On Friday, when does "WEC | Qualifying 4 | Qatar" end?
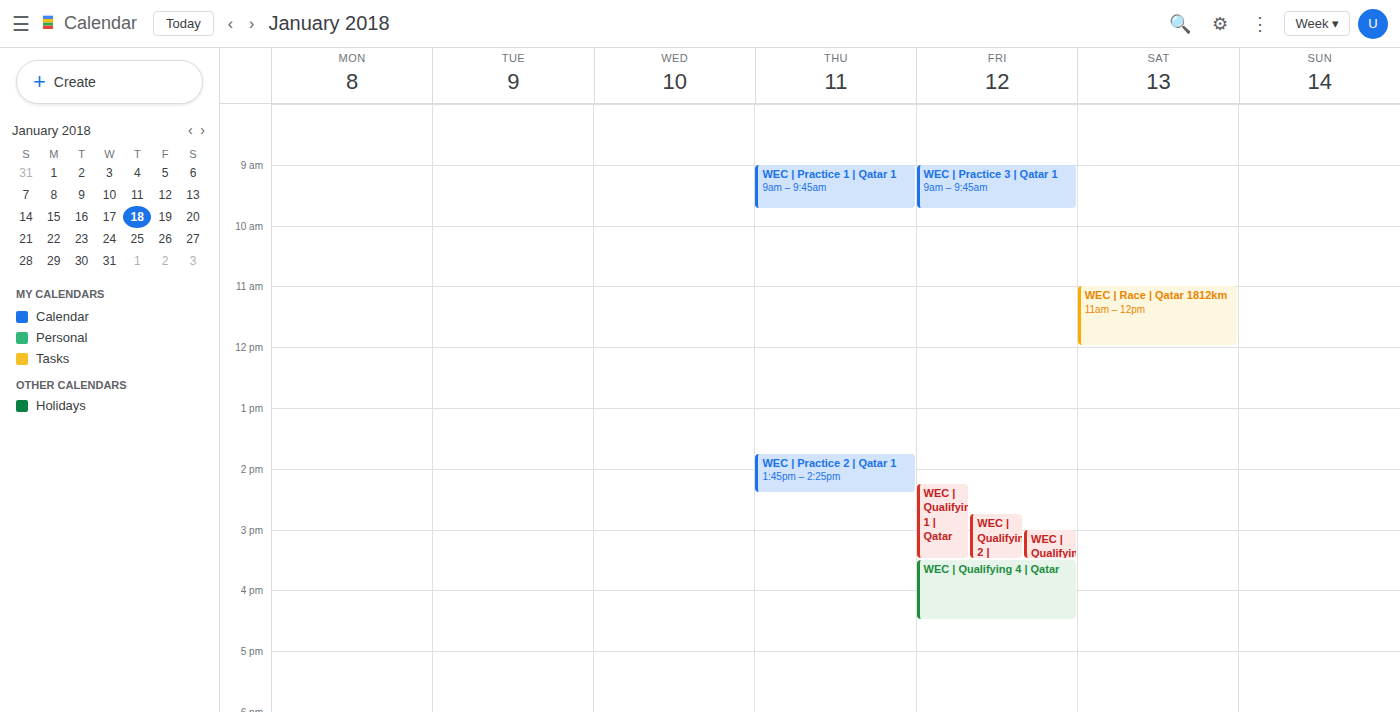
4:30 PM